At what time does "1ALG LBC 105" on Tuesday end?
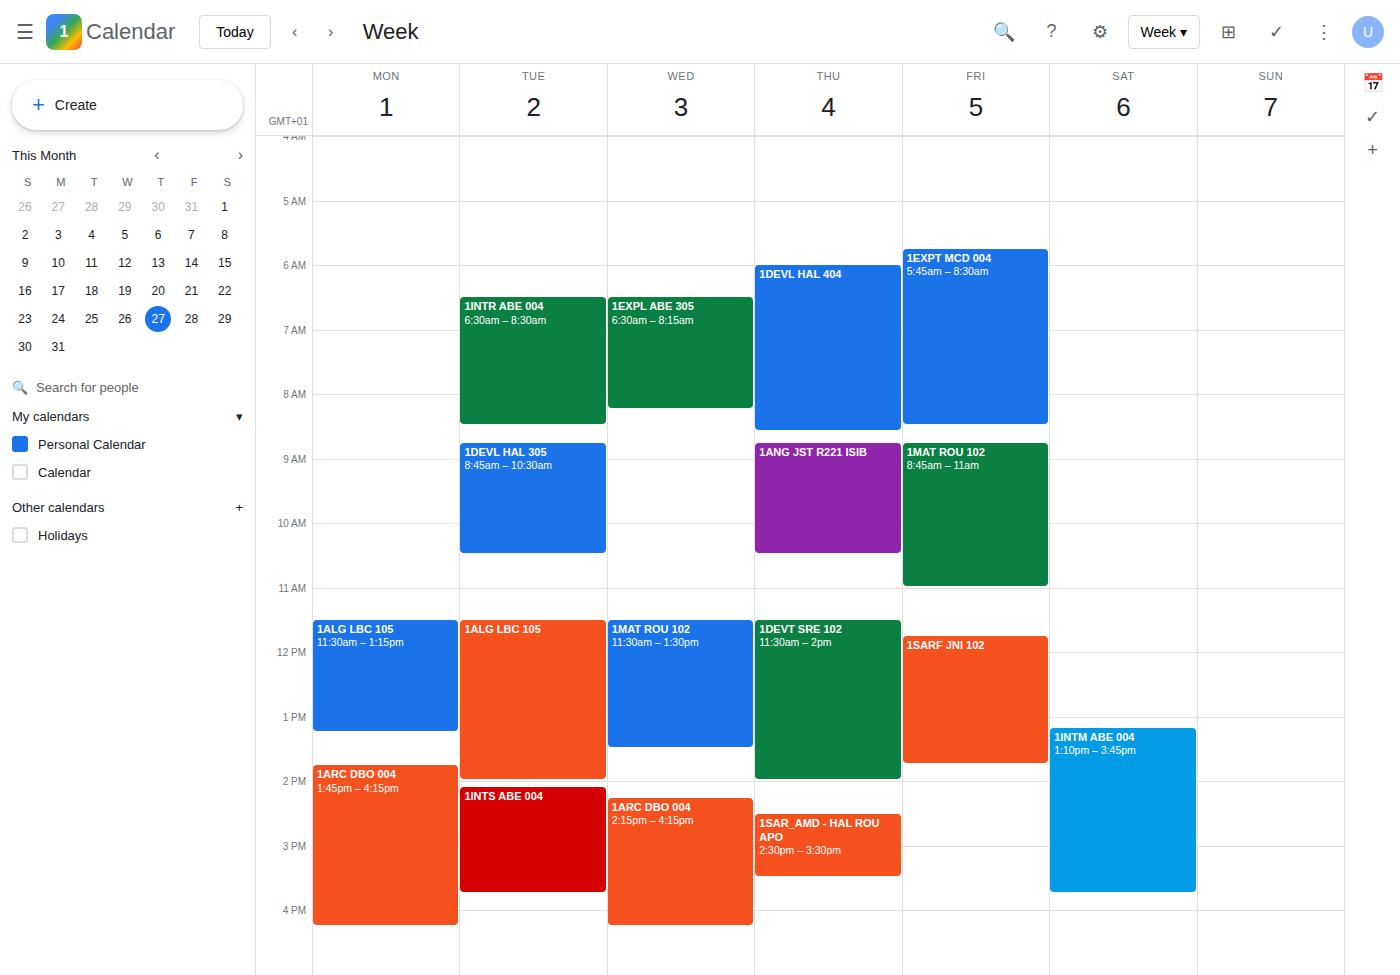
2:00 PM